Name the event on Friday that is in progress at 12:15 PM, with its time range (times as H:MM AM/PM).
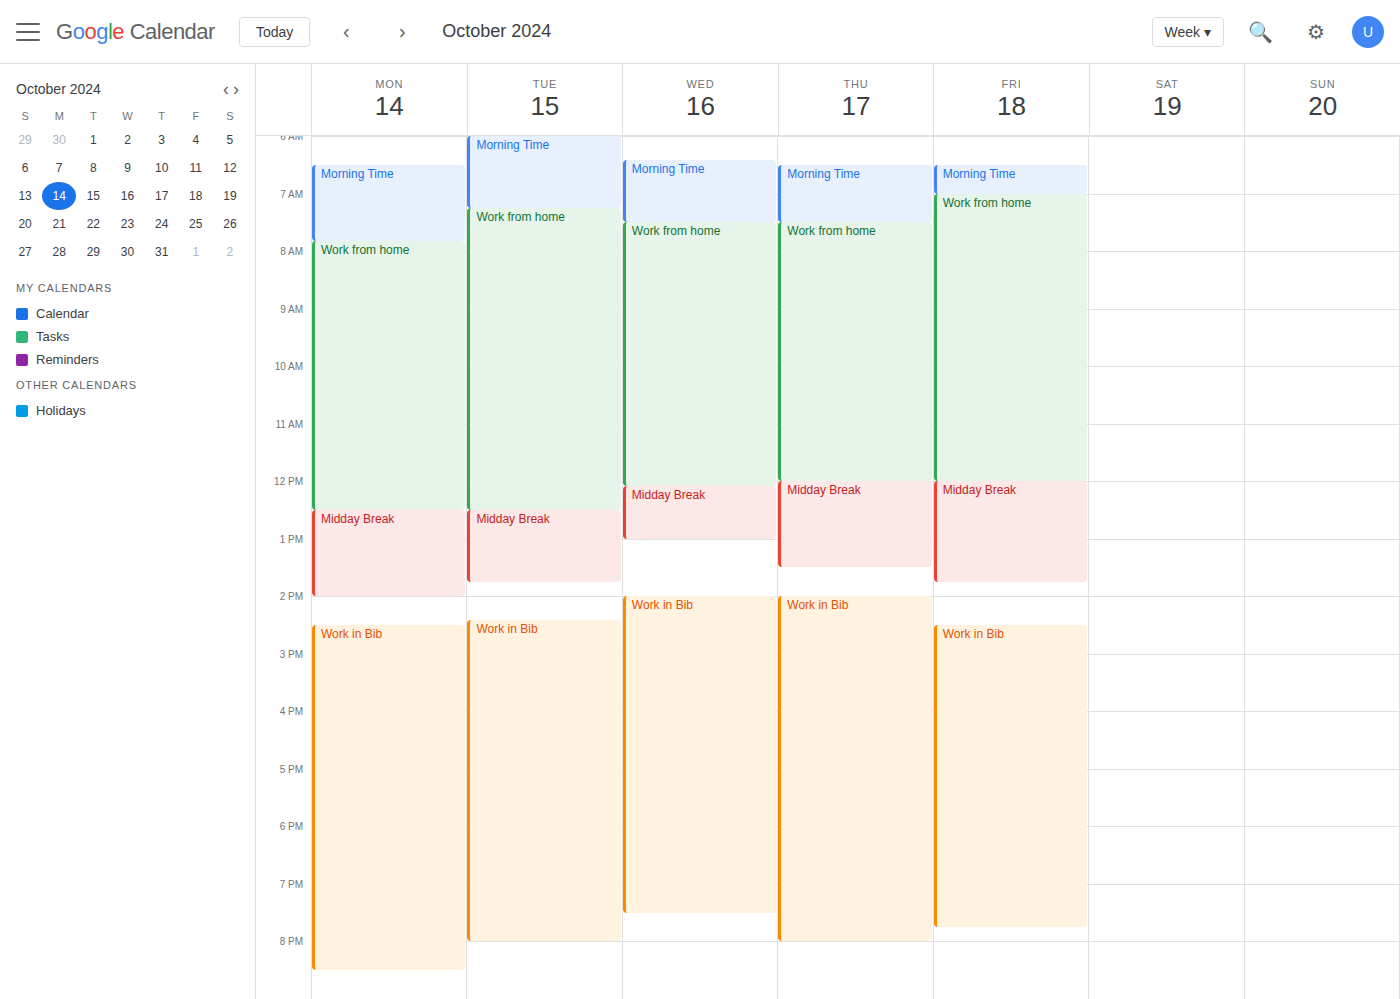
"Midday Break", 12:00 PM to 1:45 PM